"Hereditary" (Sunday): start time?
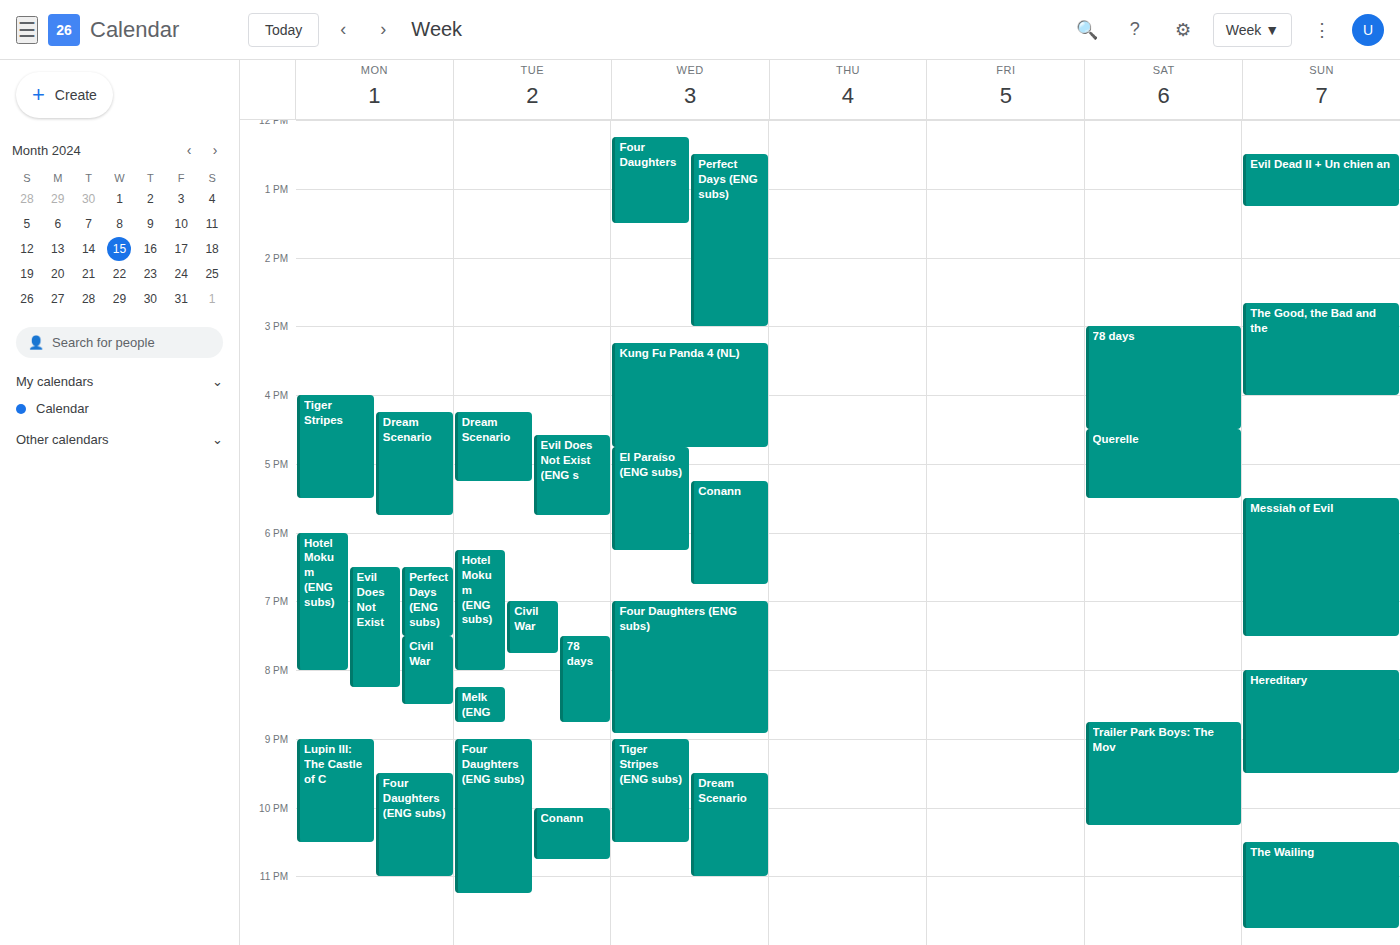
8:00 PM